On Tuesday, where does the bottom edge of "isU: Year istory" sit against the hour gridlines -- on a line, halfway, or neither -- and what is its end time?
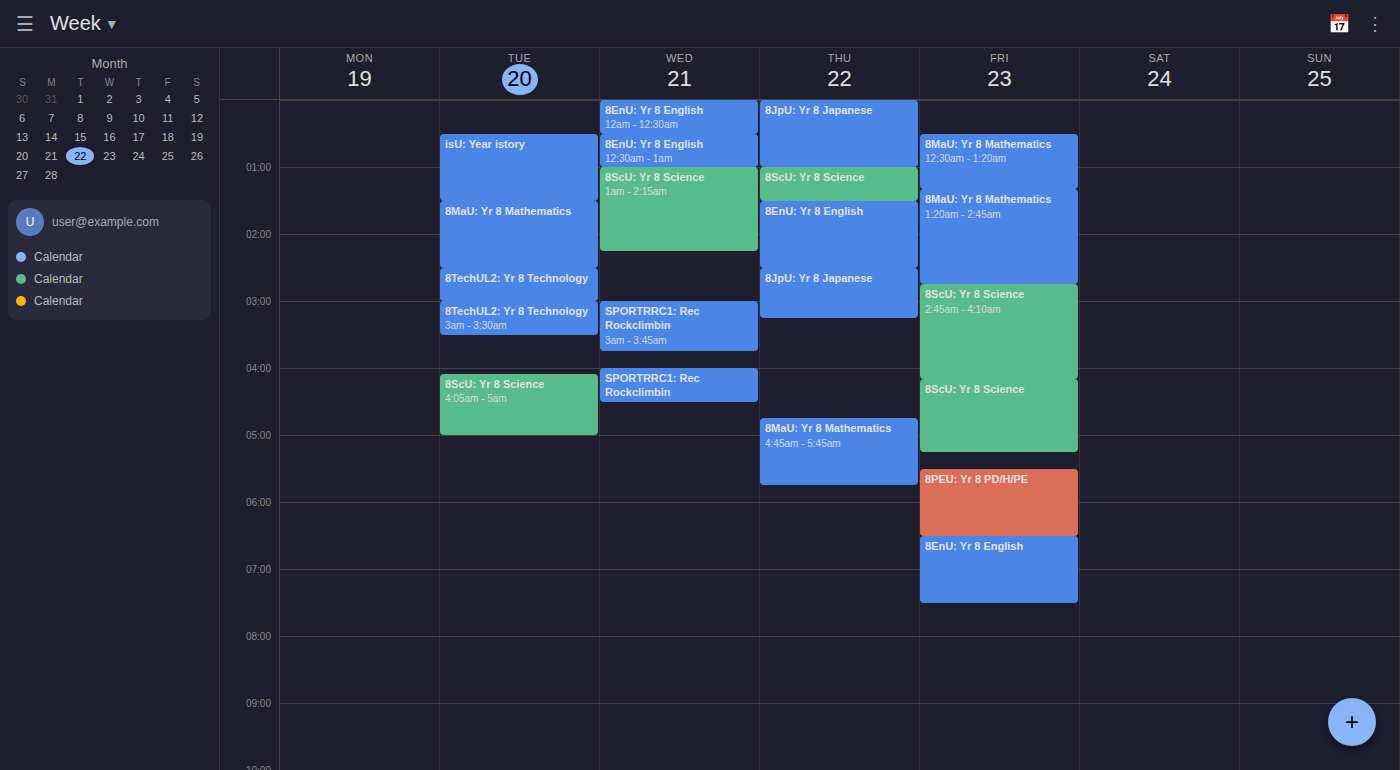
1:30 AM -- halfway between the 1 AM and 2 AM lines.